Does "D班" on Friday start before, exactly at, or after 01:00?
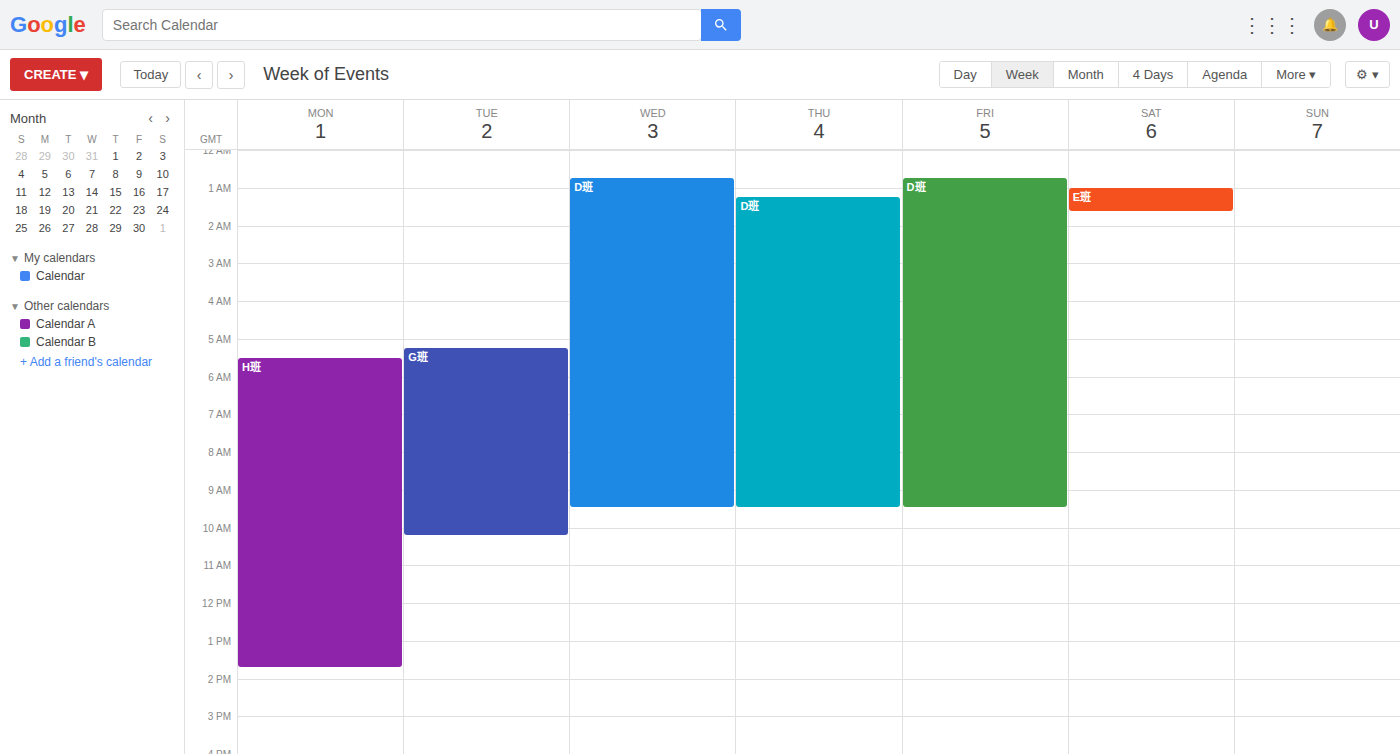
00:45 -- before 01:00, 15 minutes above the 01:00 line.